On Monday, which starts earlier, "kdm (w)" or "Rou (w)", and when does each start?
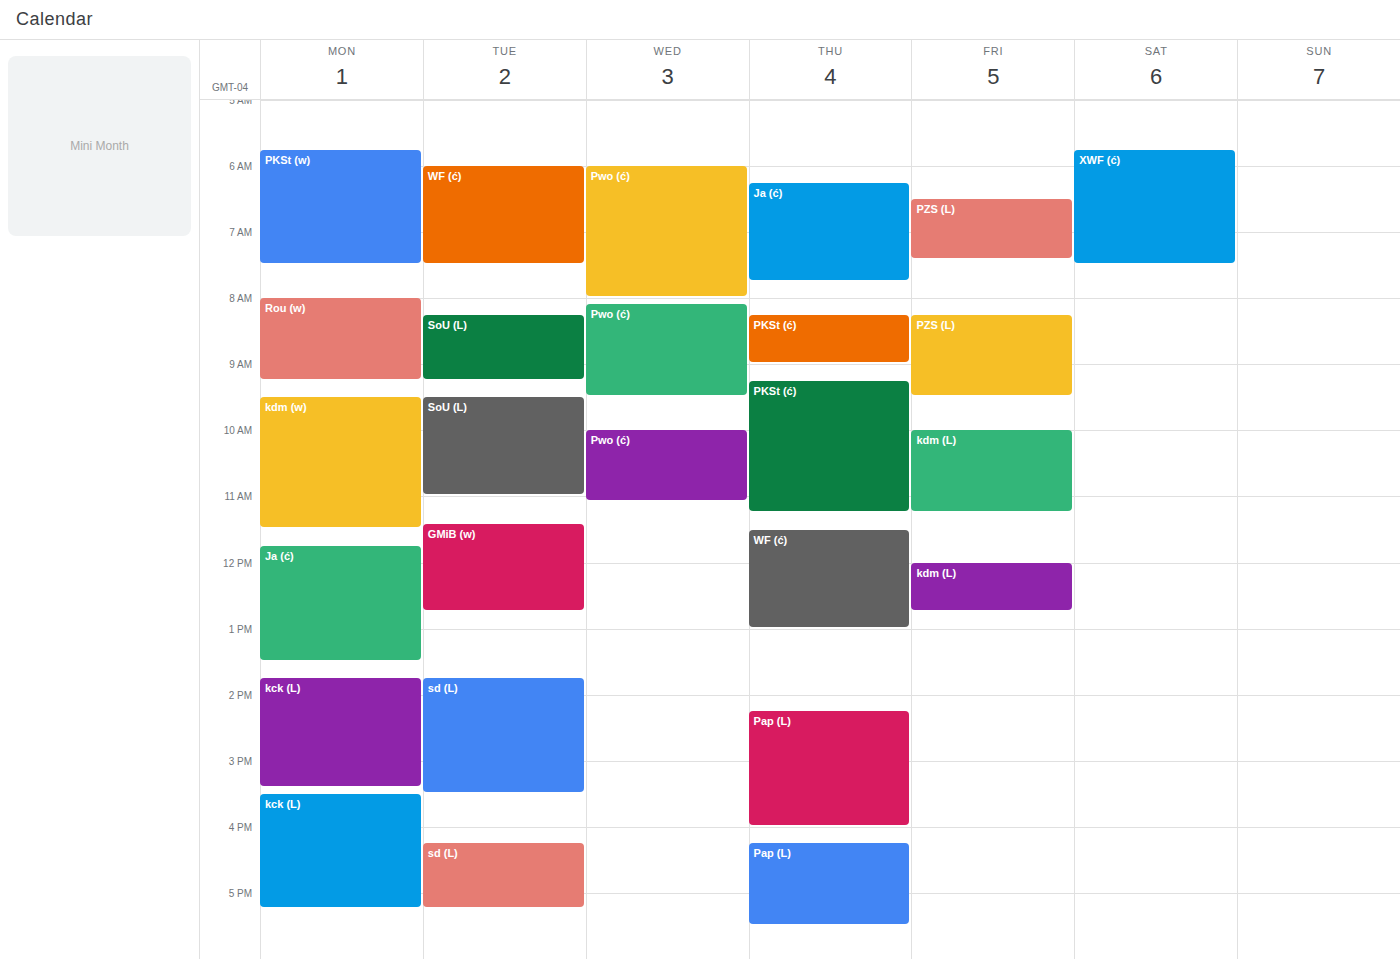
"Rou (w)" 8:00 AM; "kdm (w)" 9:30 AM.